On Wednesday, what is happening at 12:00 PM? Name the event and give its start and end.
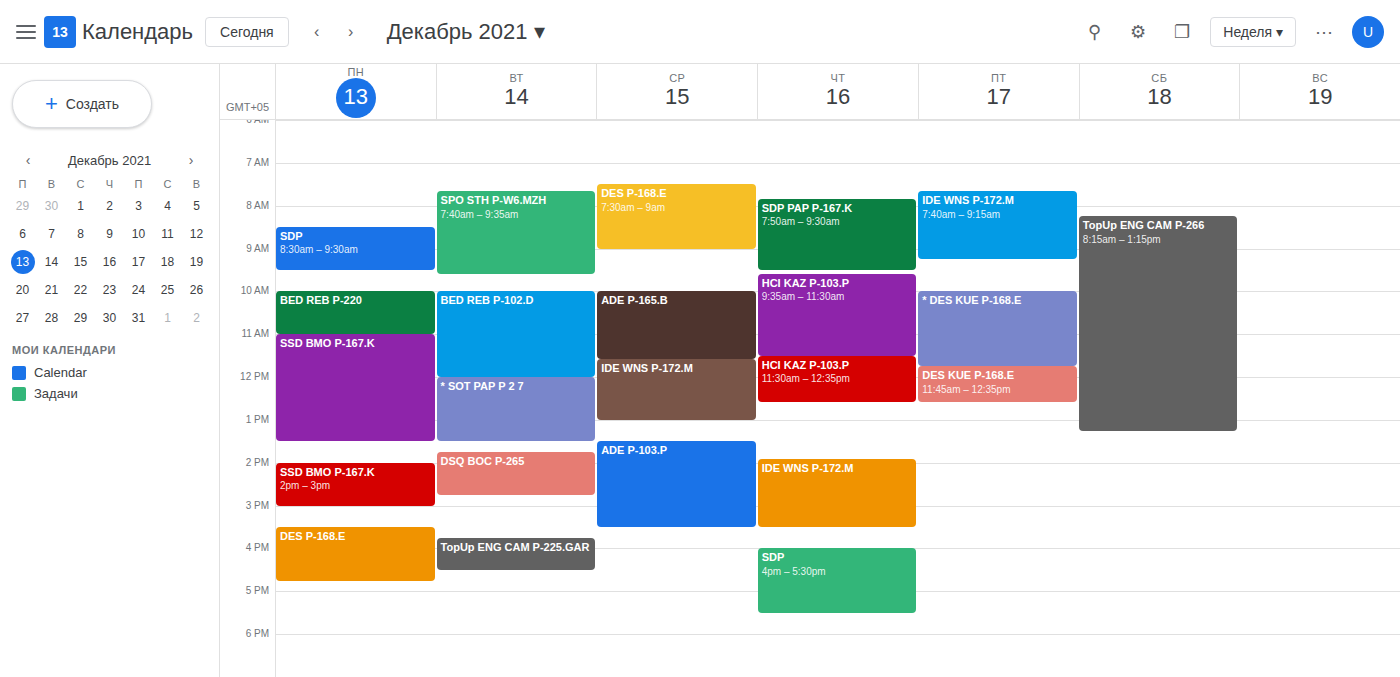
"IDE WNS P-172.M", 11:35 AM to 1:00 PM